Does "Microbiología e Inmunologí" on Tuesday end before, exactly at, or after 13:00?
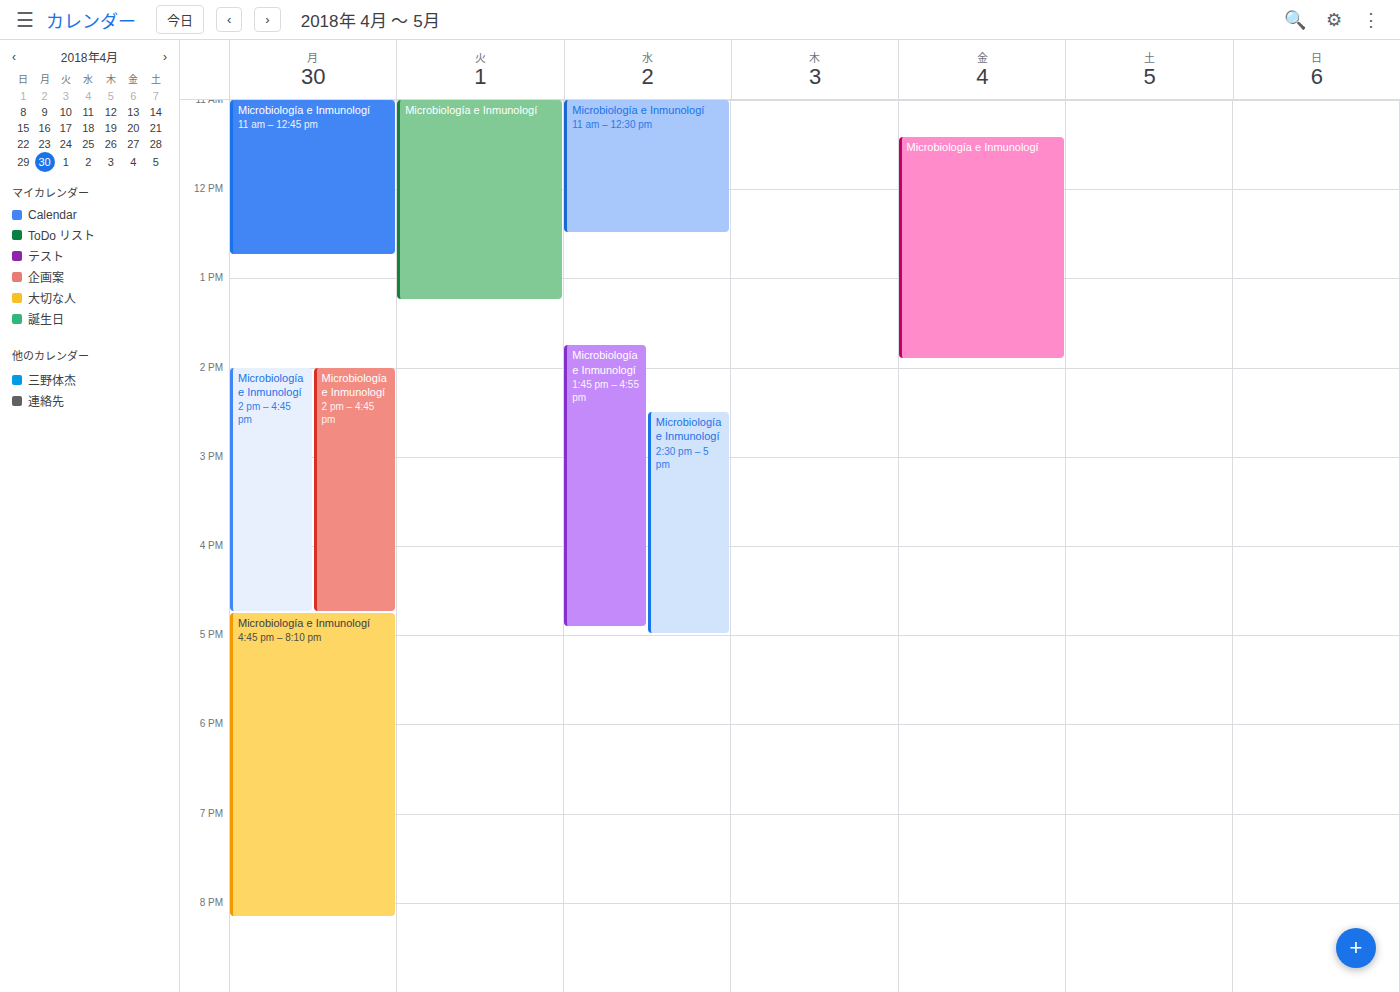
13:15 -- after 13:00, 15 minutes below the 13:00 line.